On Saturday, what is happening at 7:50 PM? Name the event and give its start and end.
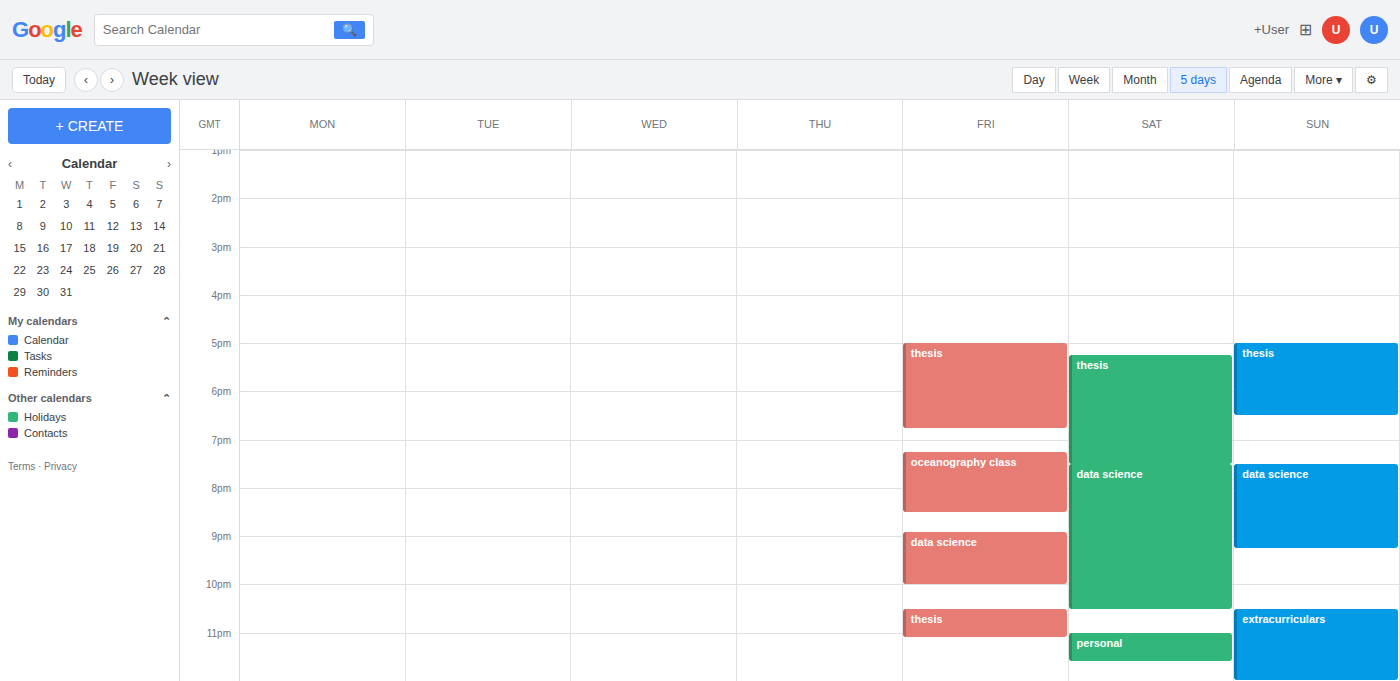
"data science", 7:30 PM to 10:30 PM